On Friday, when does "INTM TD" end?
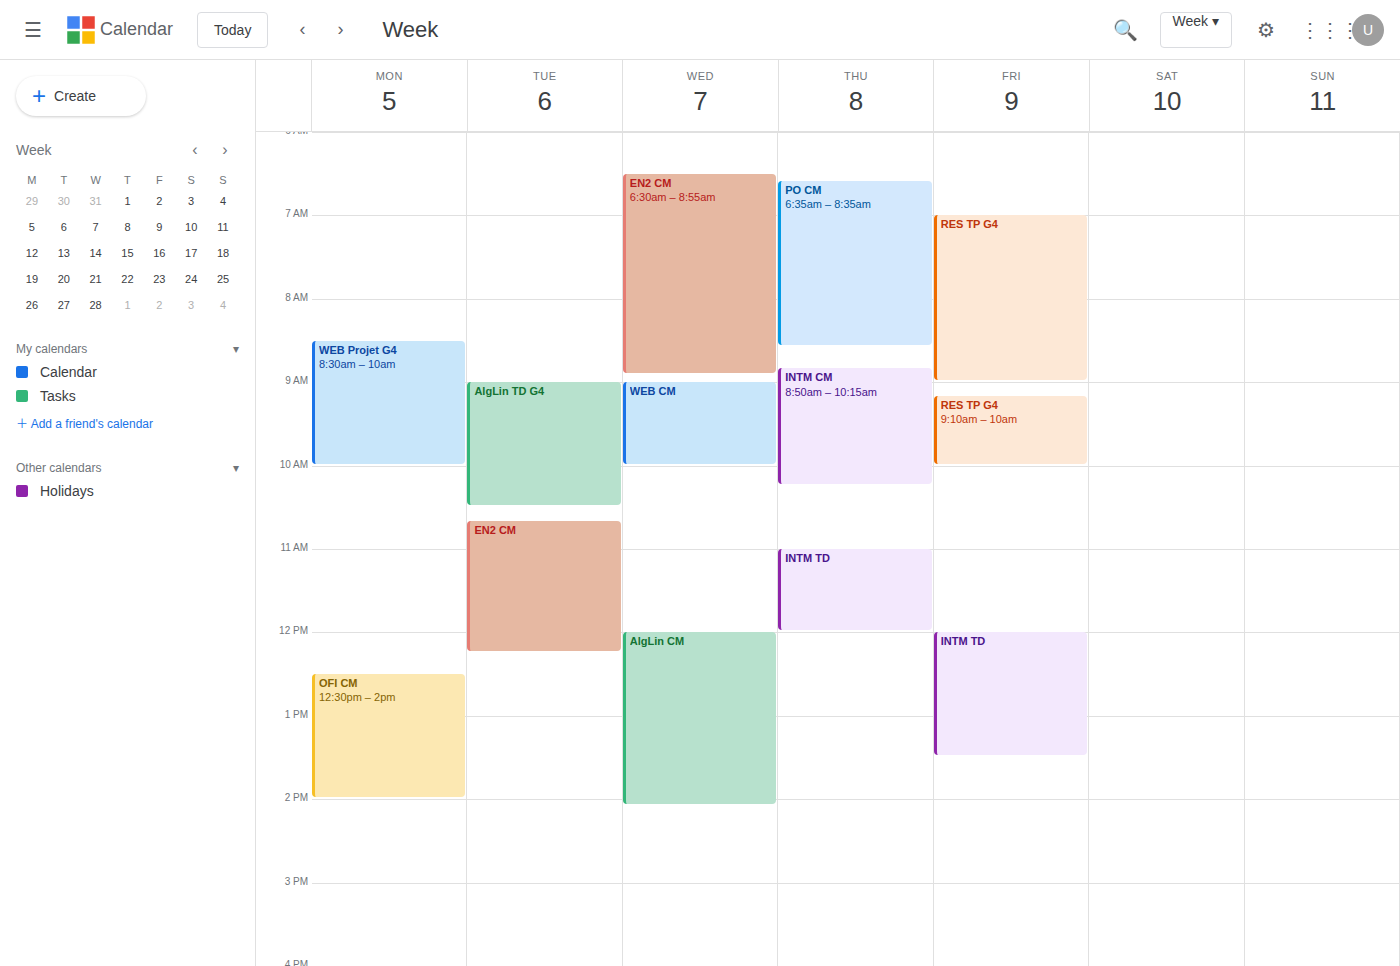
1:30 PM